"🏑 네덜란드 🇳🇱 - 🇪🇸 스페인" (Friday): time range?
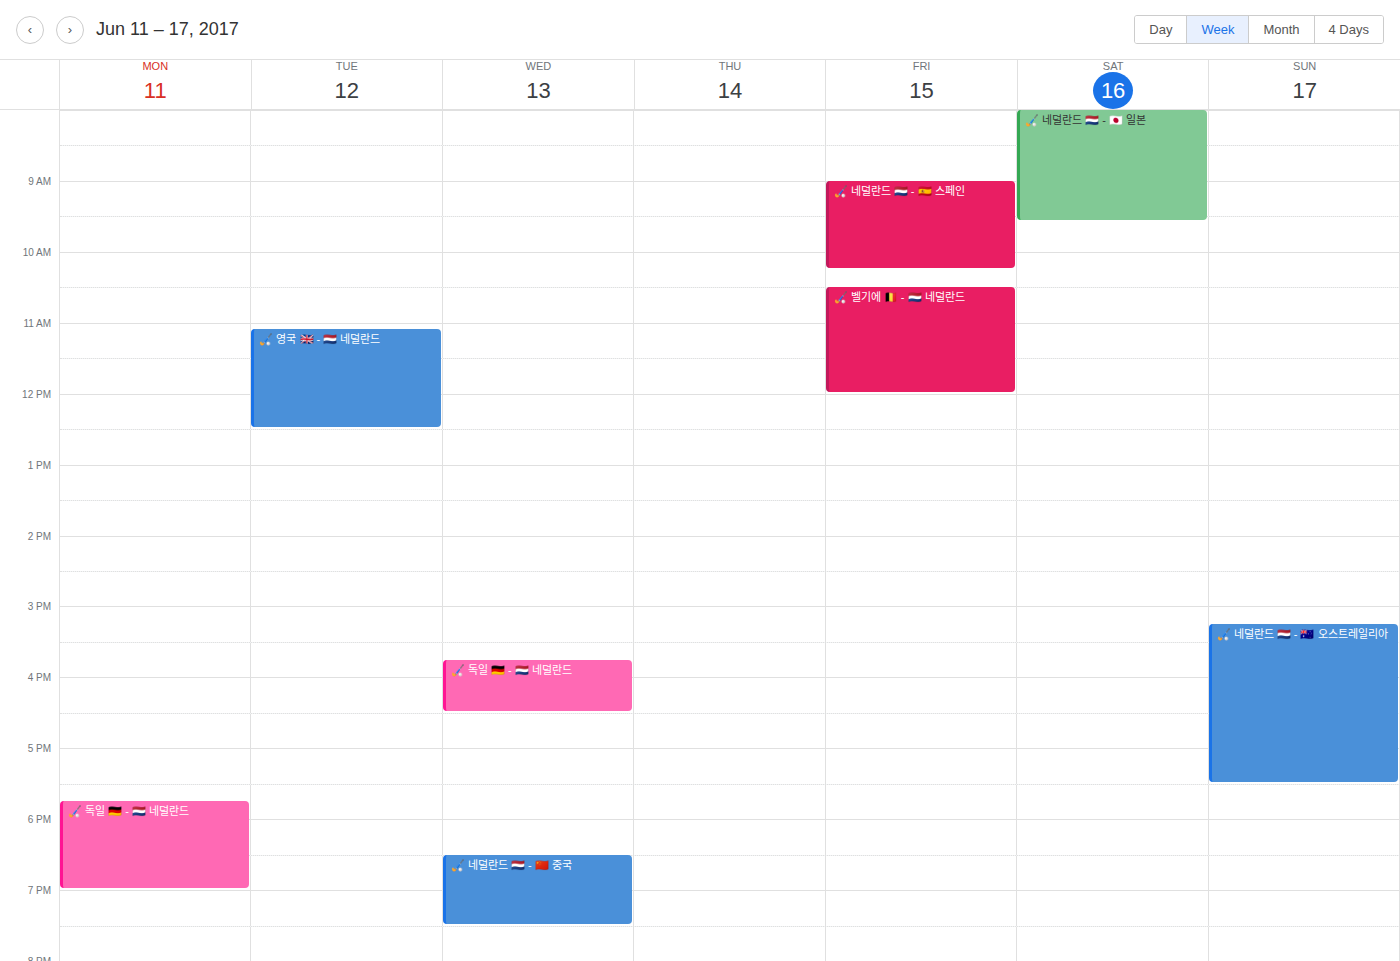
9:00 AM to 10:15 AM